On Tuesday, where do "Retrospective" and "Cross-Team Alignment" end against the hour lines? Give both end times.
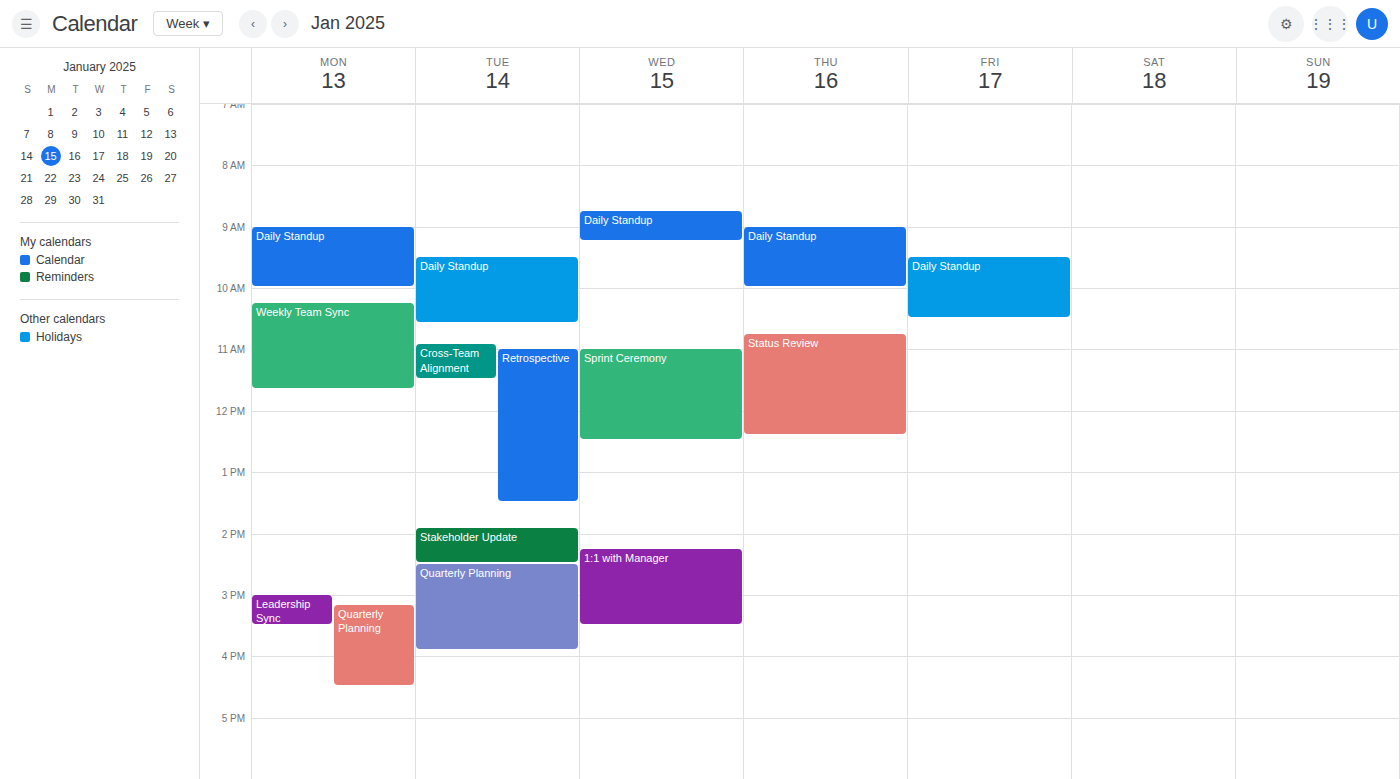
"Retrospective": 1:30 PM, halfway between the 1 PM and 2 PM lines. "Cross-Team Alignment": 11:30 AM, halfway between the 11 AM and 12 PM lines.